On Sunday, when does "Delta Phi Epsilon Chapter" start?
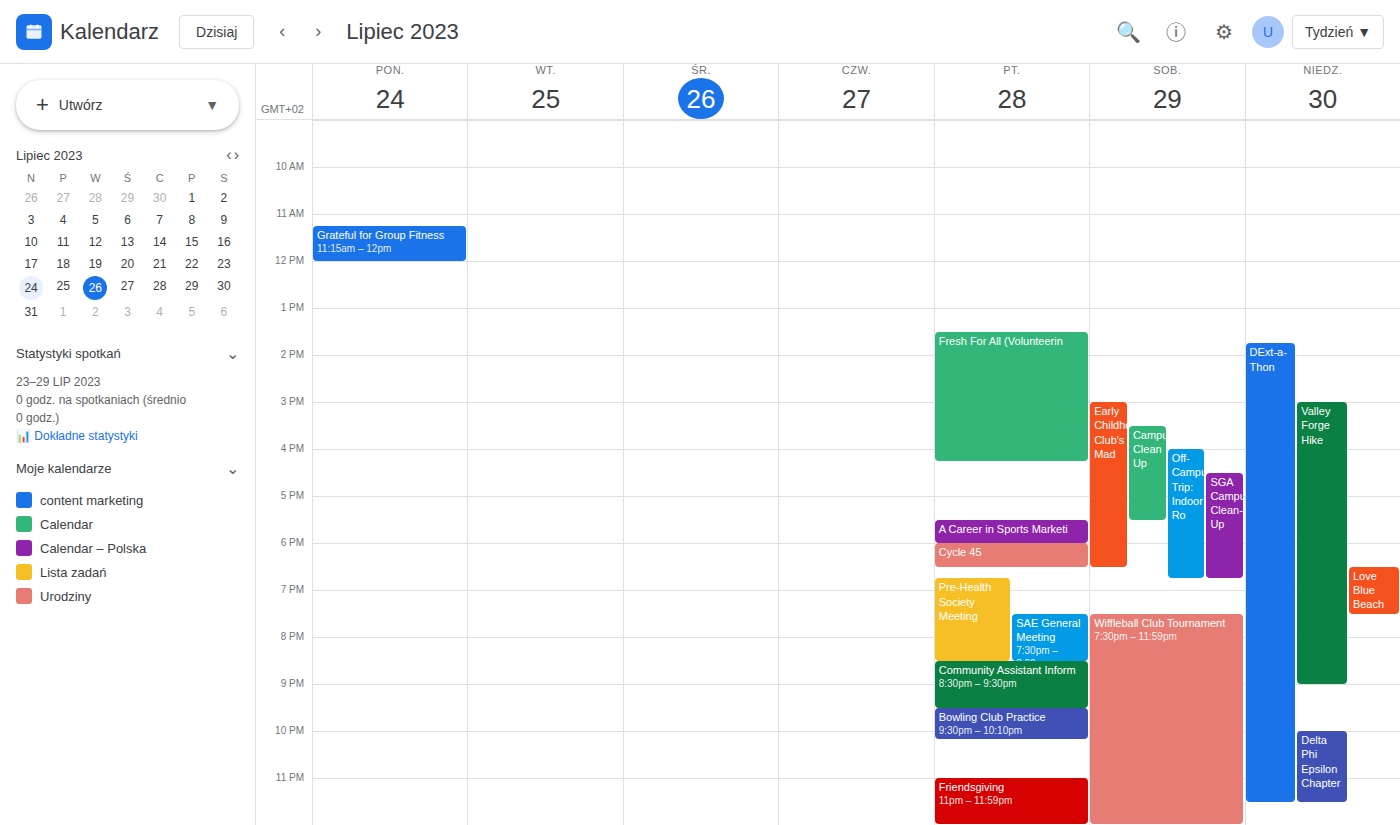
10:00 PM